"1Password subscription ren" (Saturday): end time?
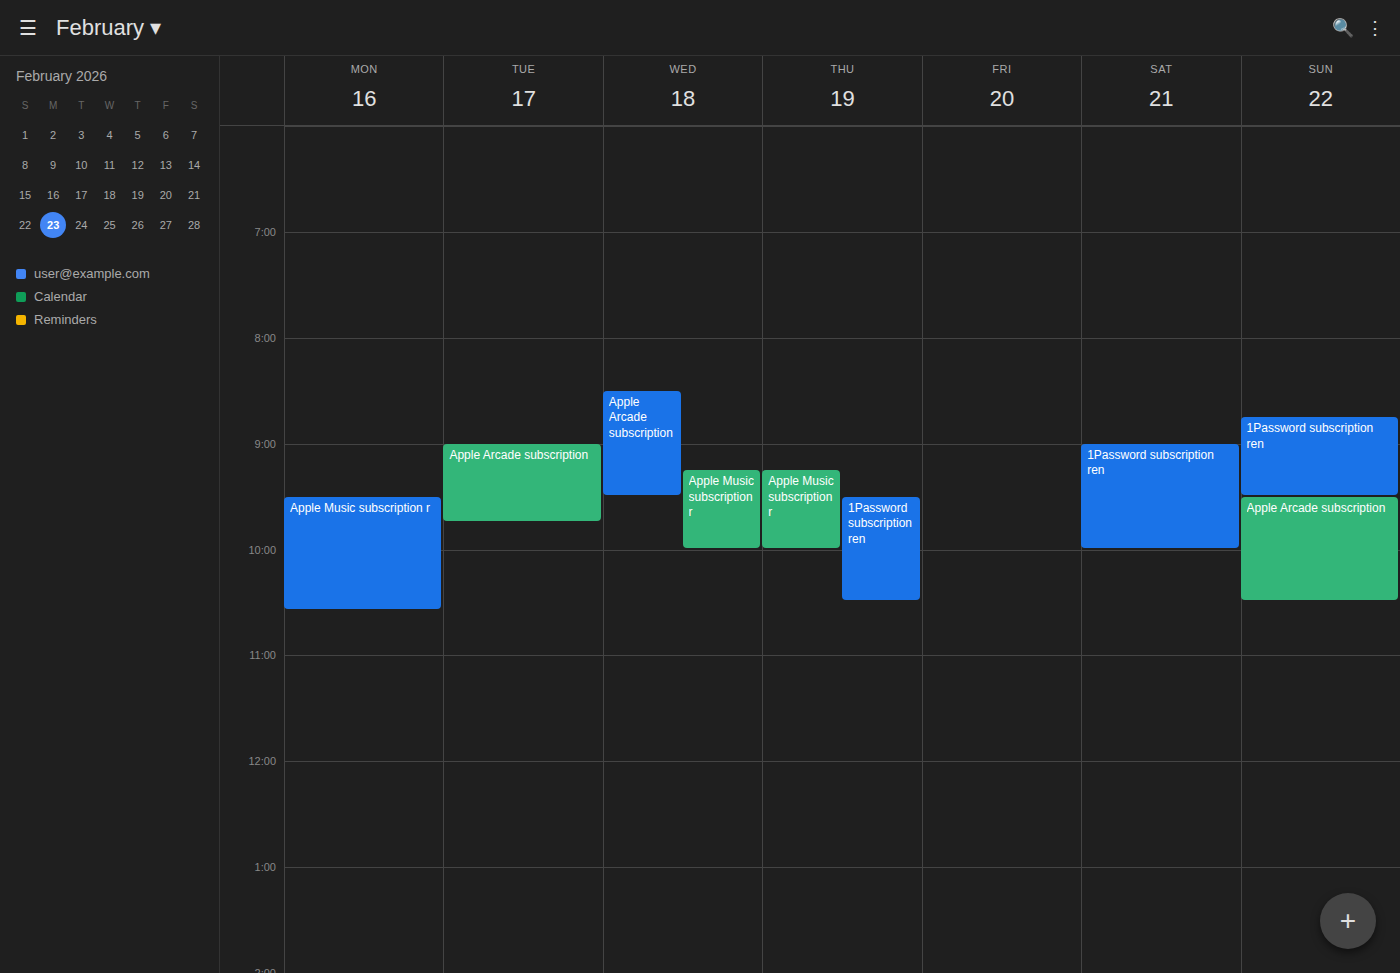
10:00 AM